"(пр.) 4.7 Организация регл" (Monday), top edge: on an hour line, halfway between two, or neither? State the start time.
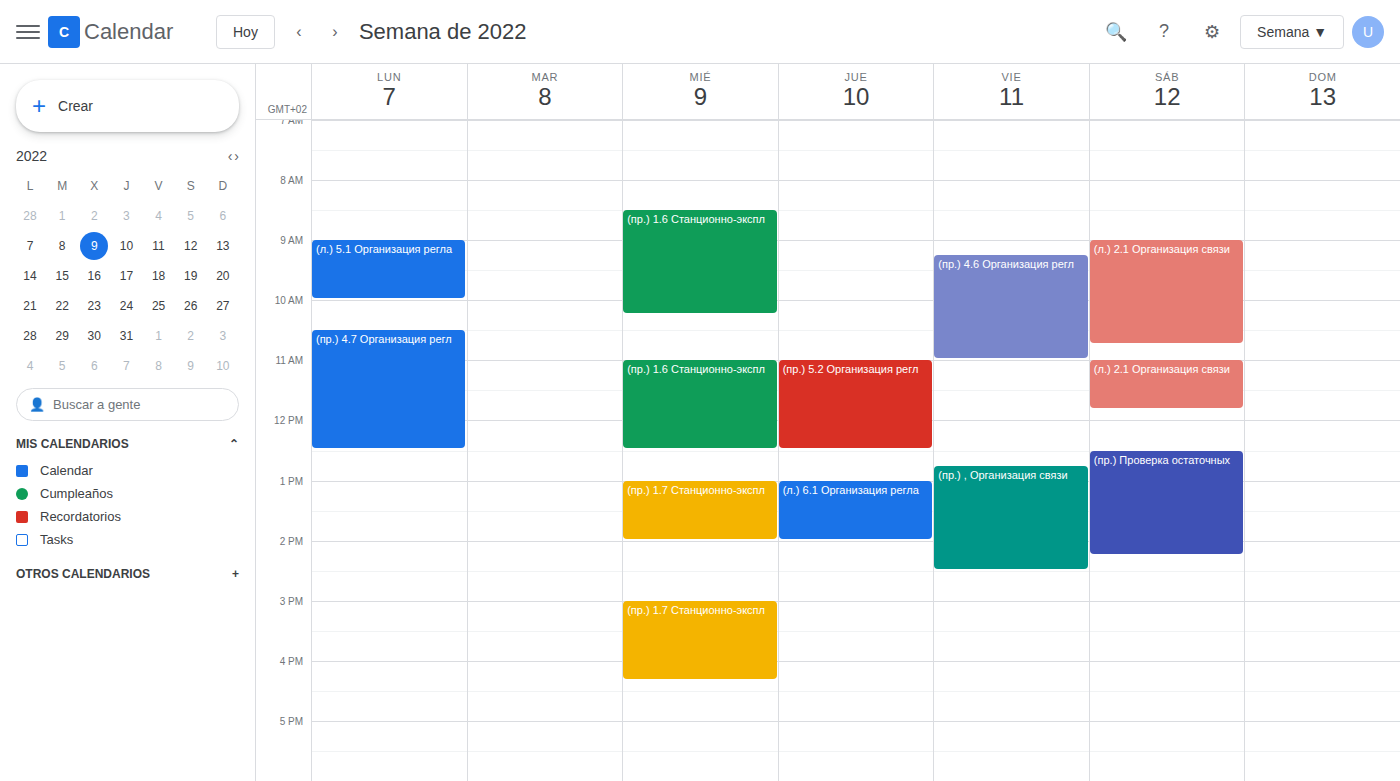
10:30 AM -- halfway between the 10 AM and 11 AM lines.